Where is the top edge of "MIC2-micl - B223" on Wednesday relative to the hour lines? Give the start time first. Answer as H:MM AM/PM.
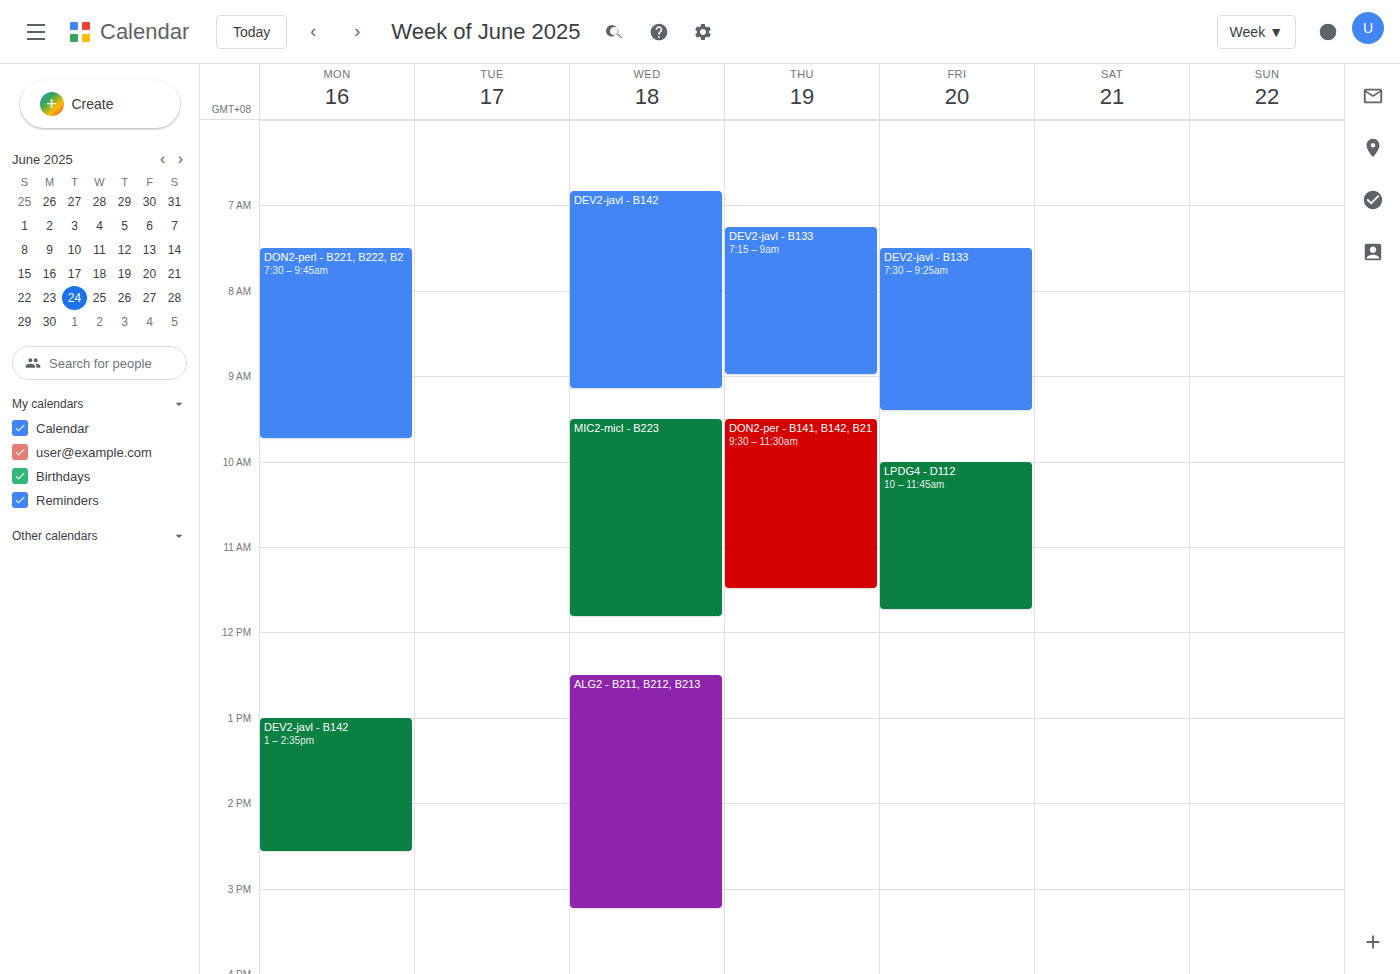
9:30 AM -- halfway between the 9 AM and 10 AM lines.